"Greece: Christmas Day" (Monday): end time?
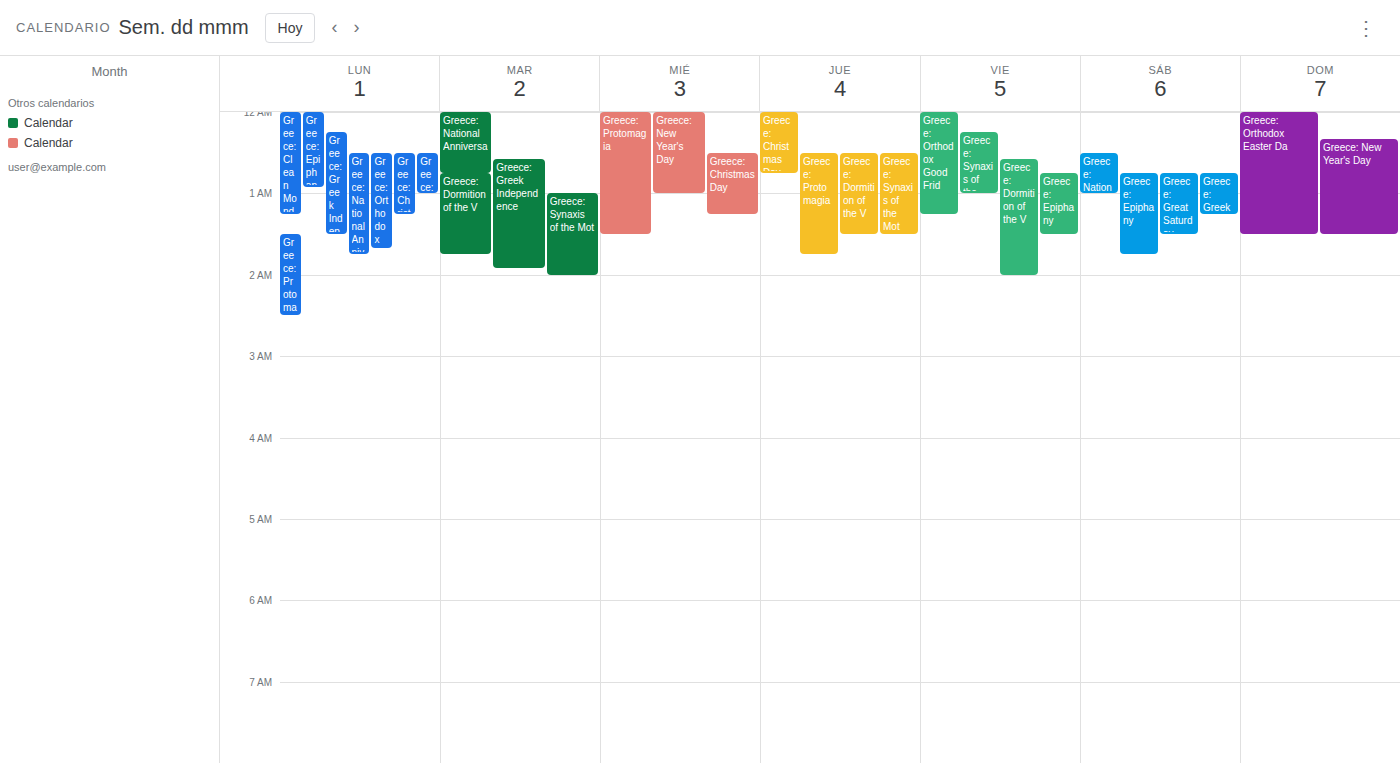
1:15 AM